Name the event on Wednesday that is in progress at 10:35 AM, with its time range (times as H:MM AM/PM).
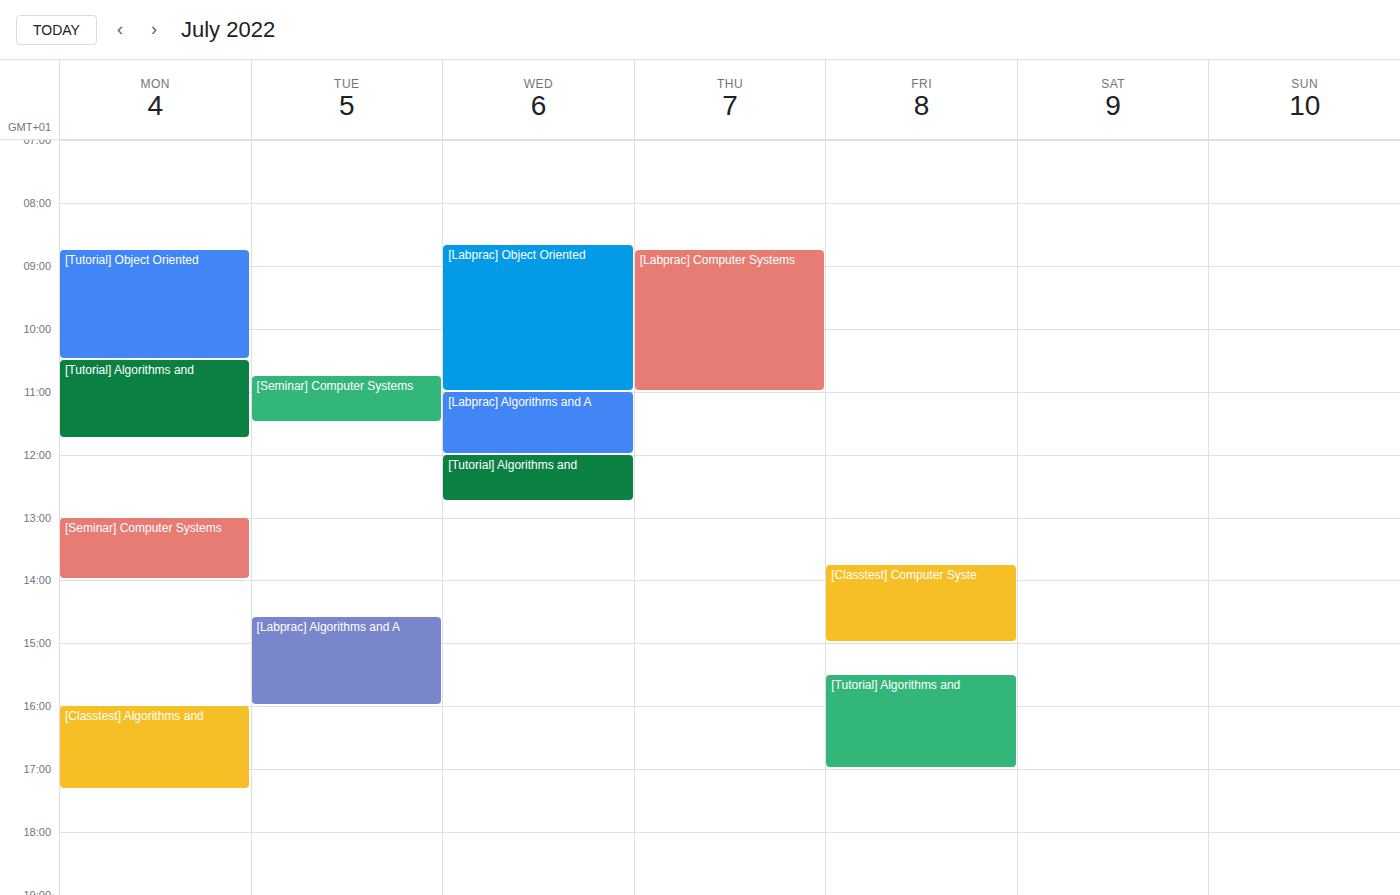
"[Labprac] Object Oriented", 8:40 AM to 11:00 AM